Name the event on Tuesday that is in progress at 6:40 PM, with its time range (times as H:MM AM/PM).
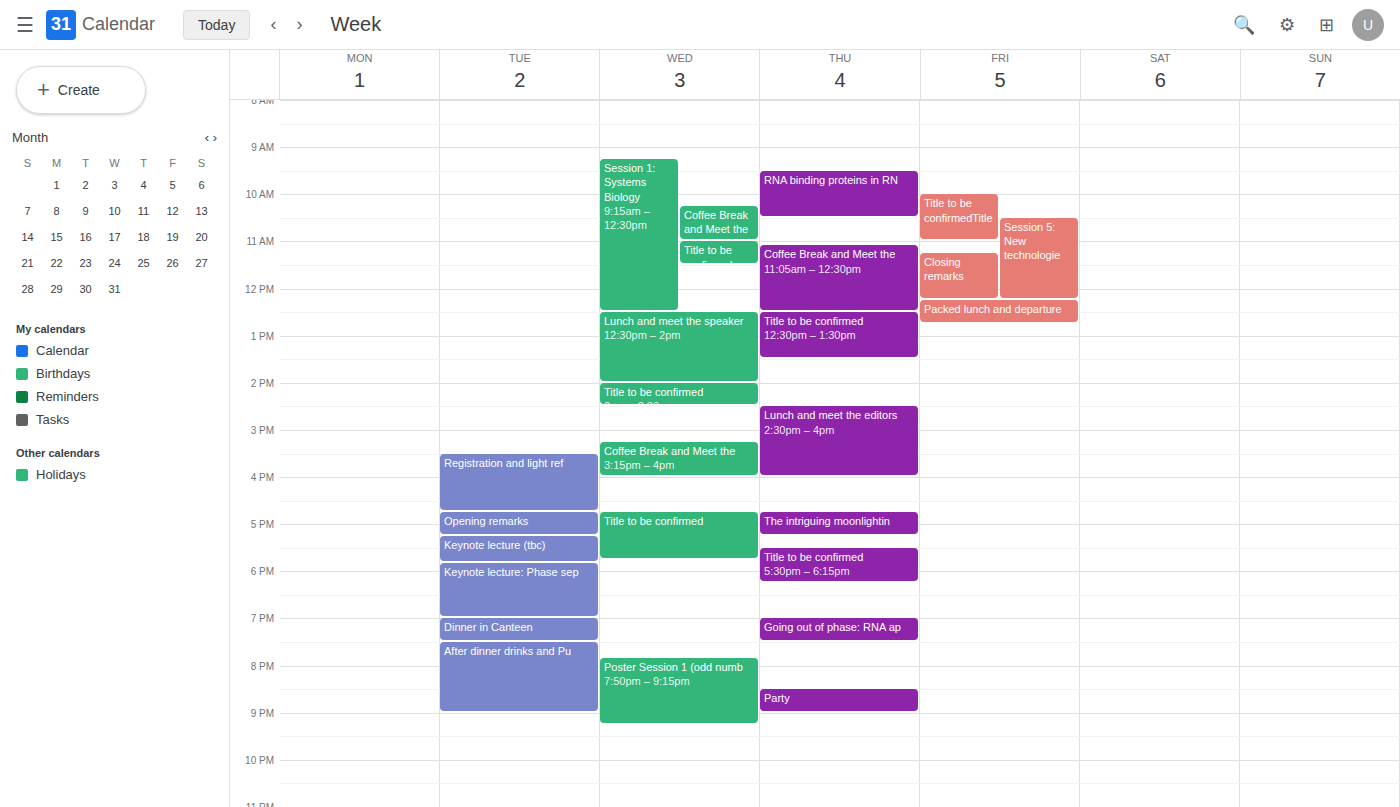
"Keynote lecture: Phase sep", 5:50 PM to 7:00 PM